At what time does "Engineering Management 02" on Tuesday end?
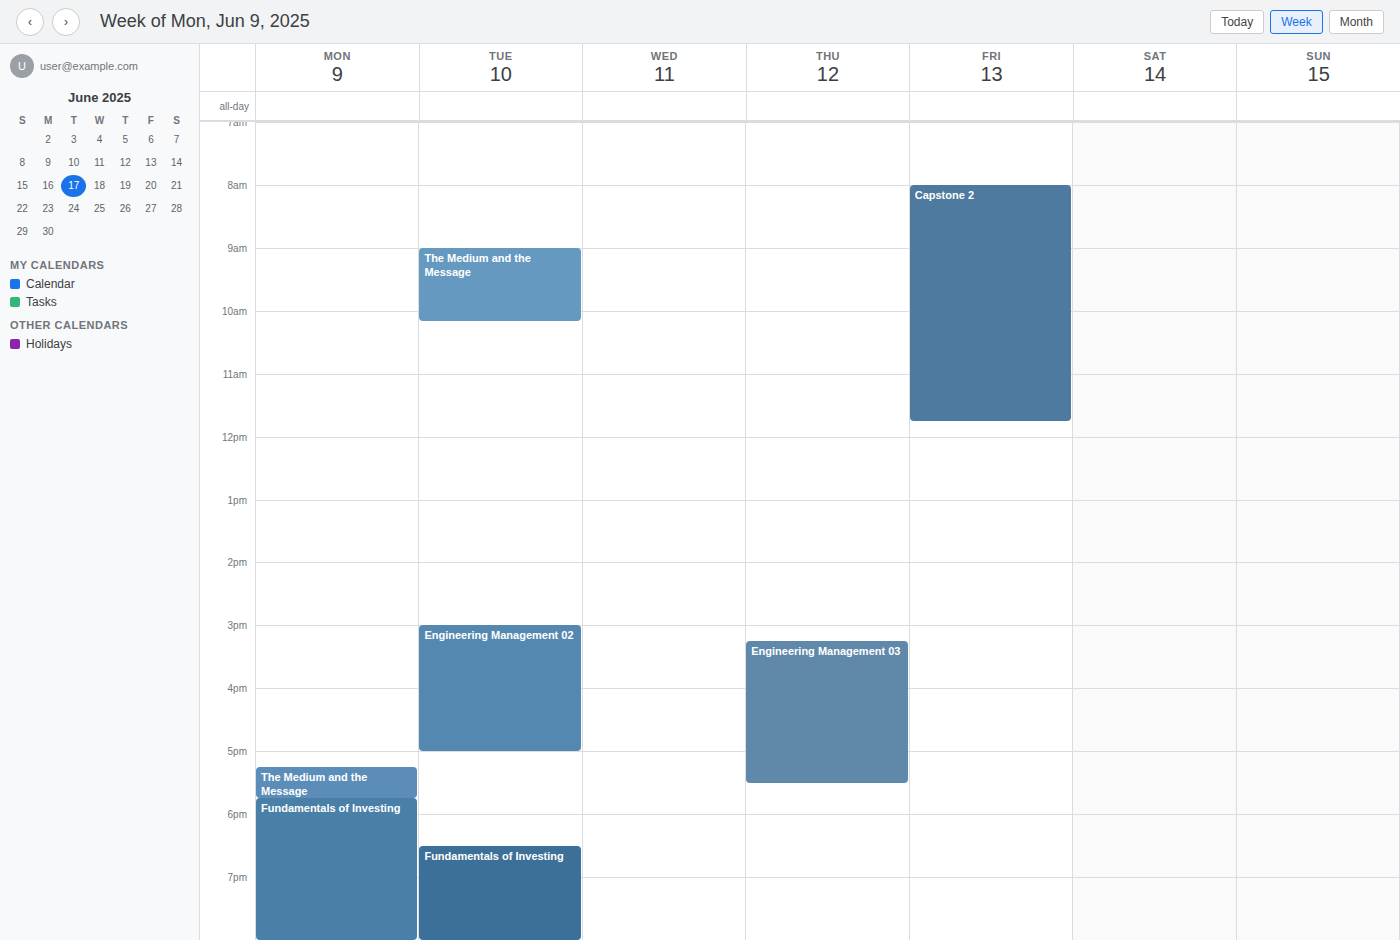
5:00 PM